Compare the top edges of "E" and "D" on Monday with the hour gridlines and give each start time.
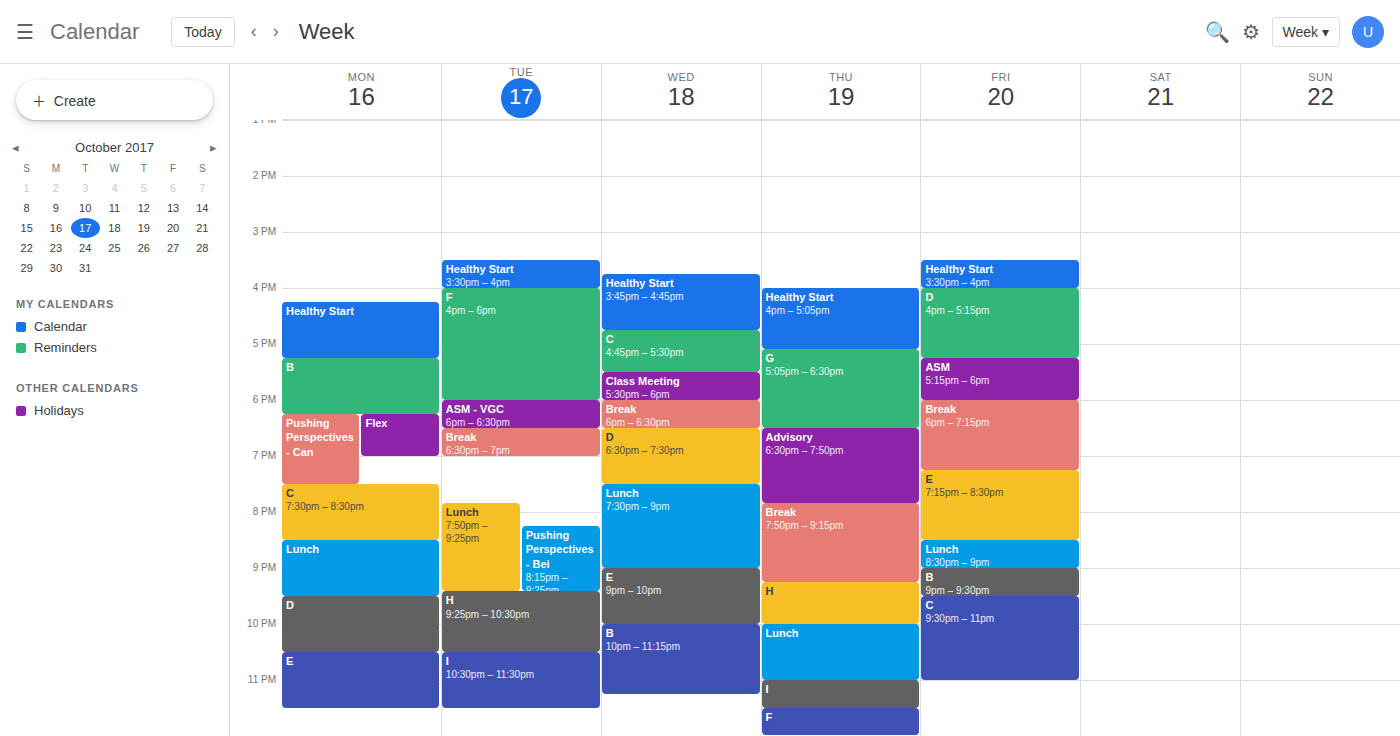
"E": 10:30 PM, halfway between the 10 PM and 11 PM lines. "D": 9:30 PM, halfway between the 9 PM and 10 PM lines.